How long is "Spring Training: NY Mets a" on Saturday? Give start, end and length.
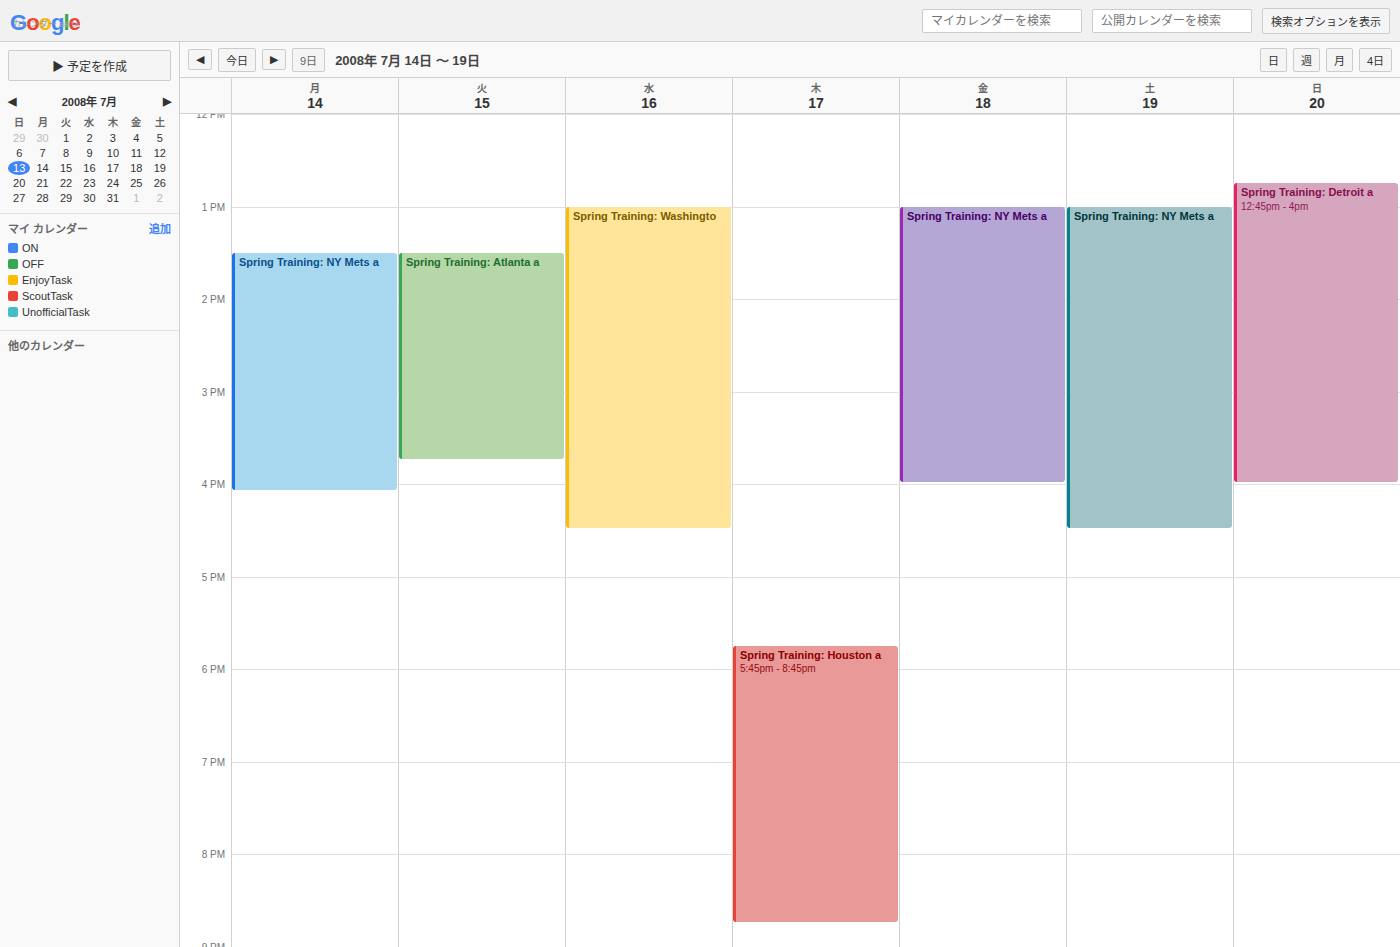
1:00 PM to 4:30 PM, 3 hours 30 minutes